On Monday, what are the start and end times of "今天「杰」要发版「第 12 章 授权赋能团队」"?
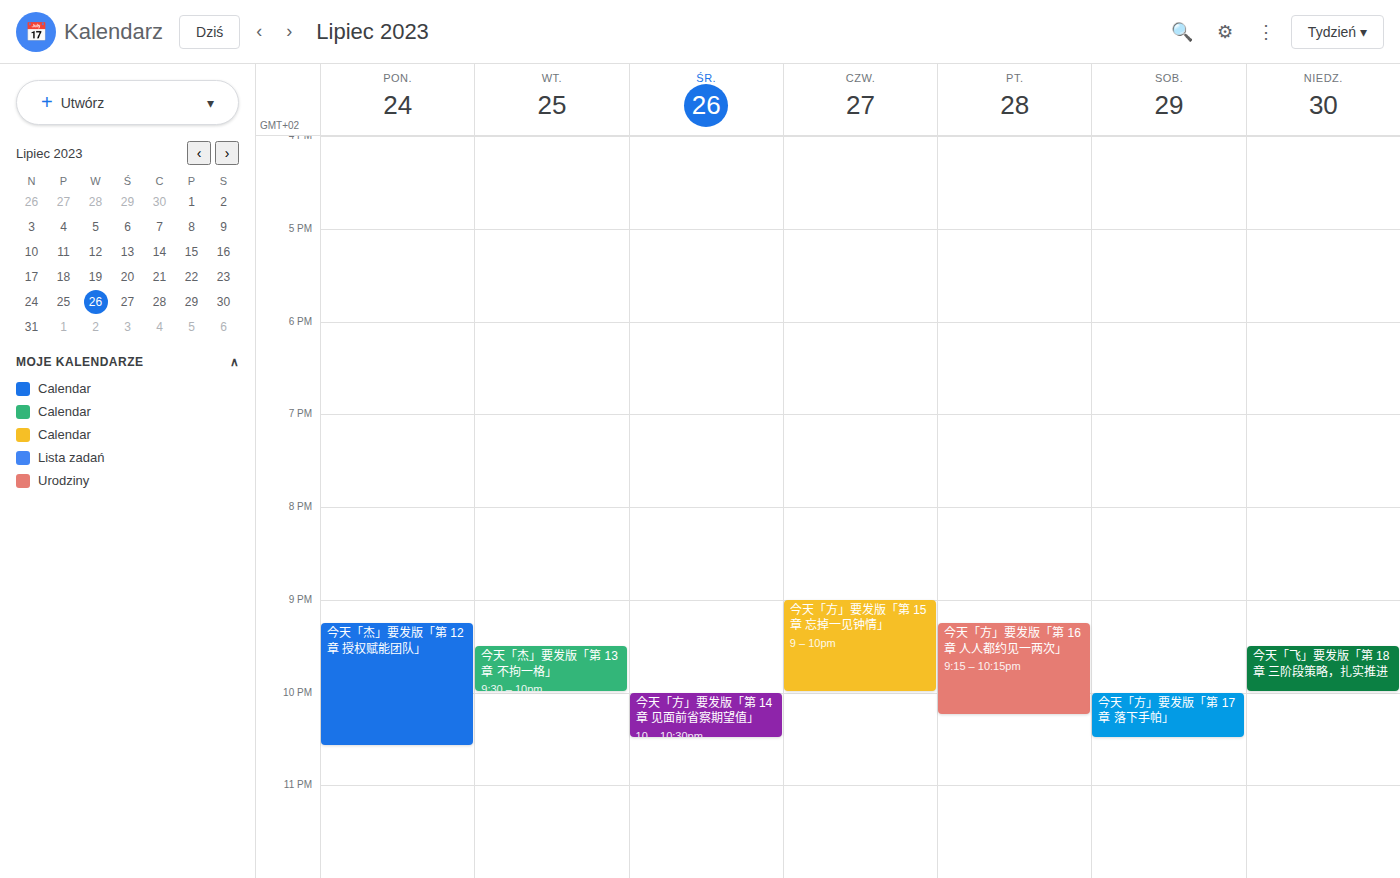
9:15 PM to 10:35 PM